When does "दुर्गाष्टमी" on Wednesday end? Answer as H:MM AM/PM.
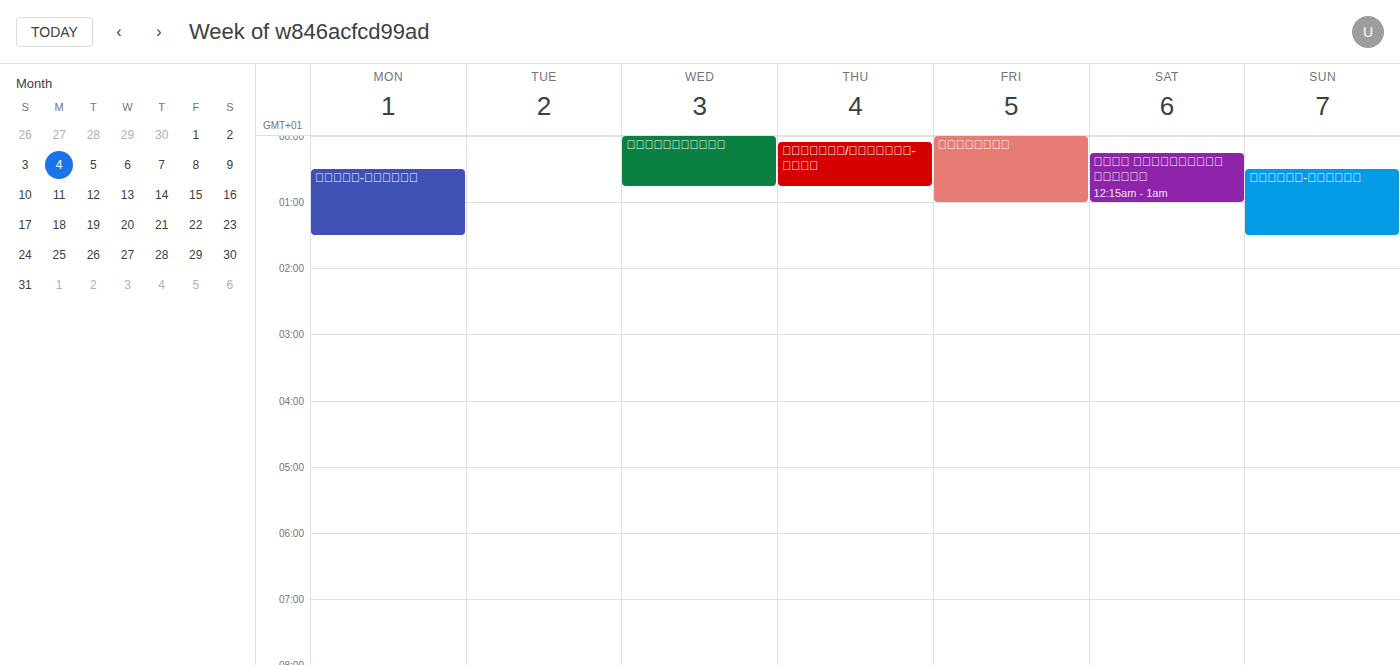
12:45 AM